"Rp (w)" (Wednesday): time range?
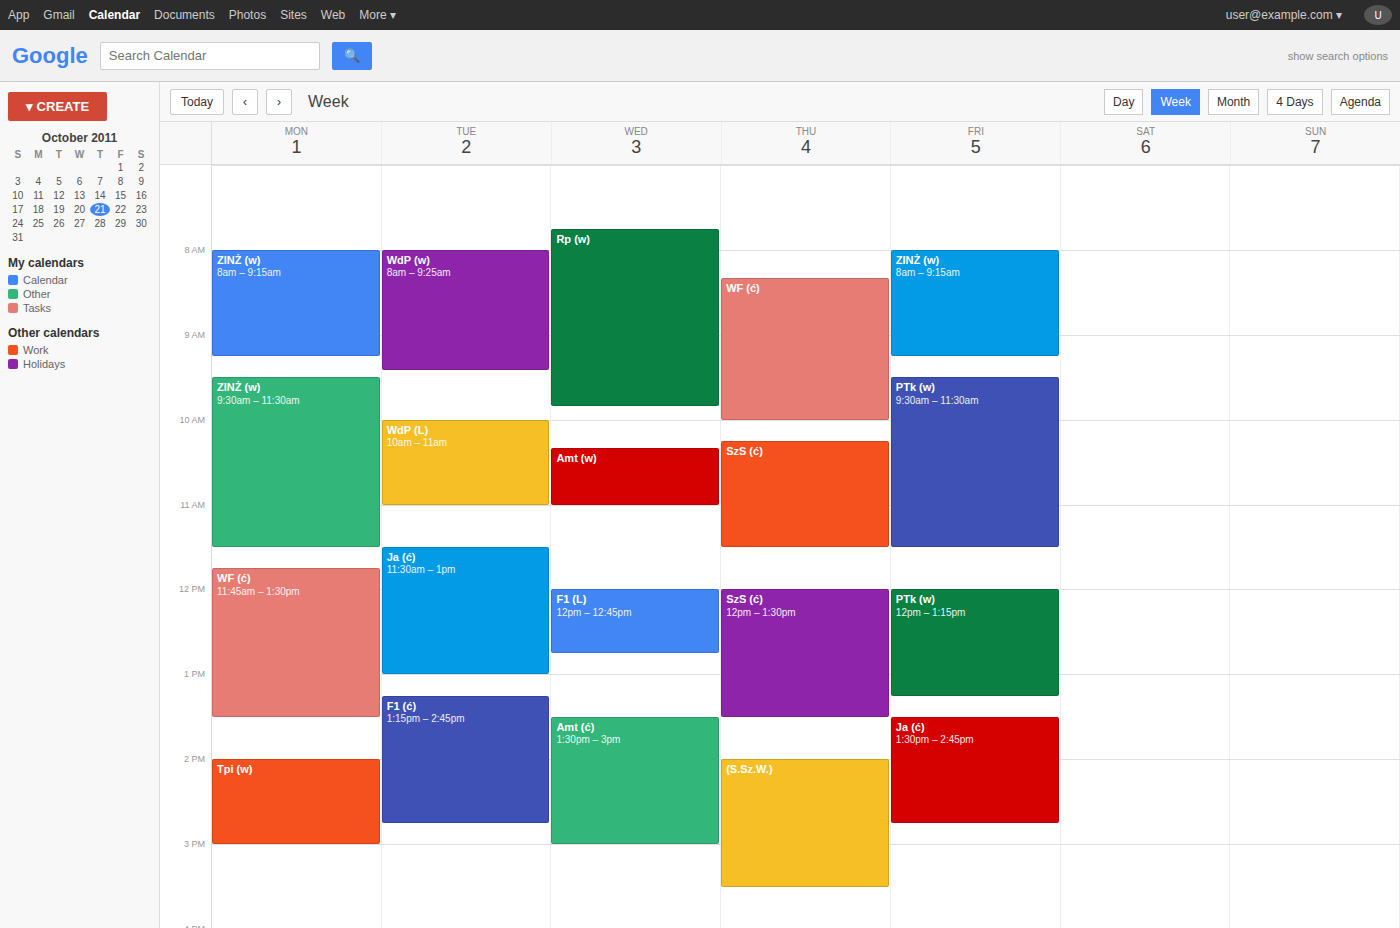
7:45 AM to 9:50 AM